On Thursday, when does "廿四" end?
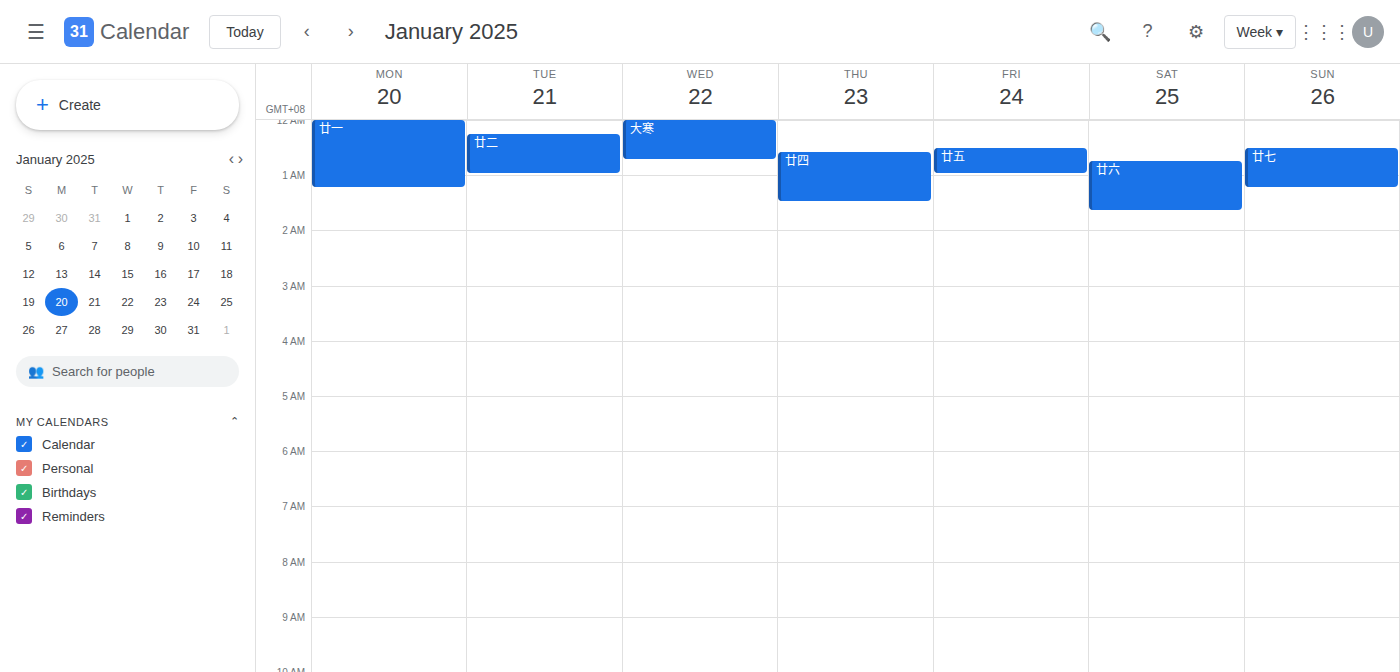
1:30 AM